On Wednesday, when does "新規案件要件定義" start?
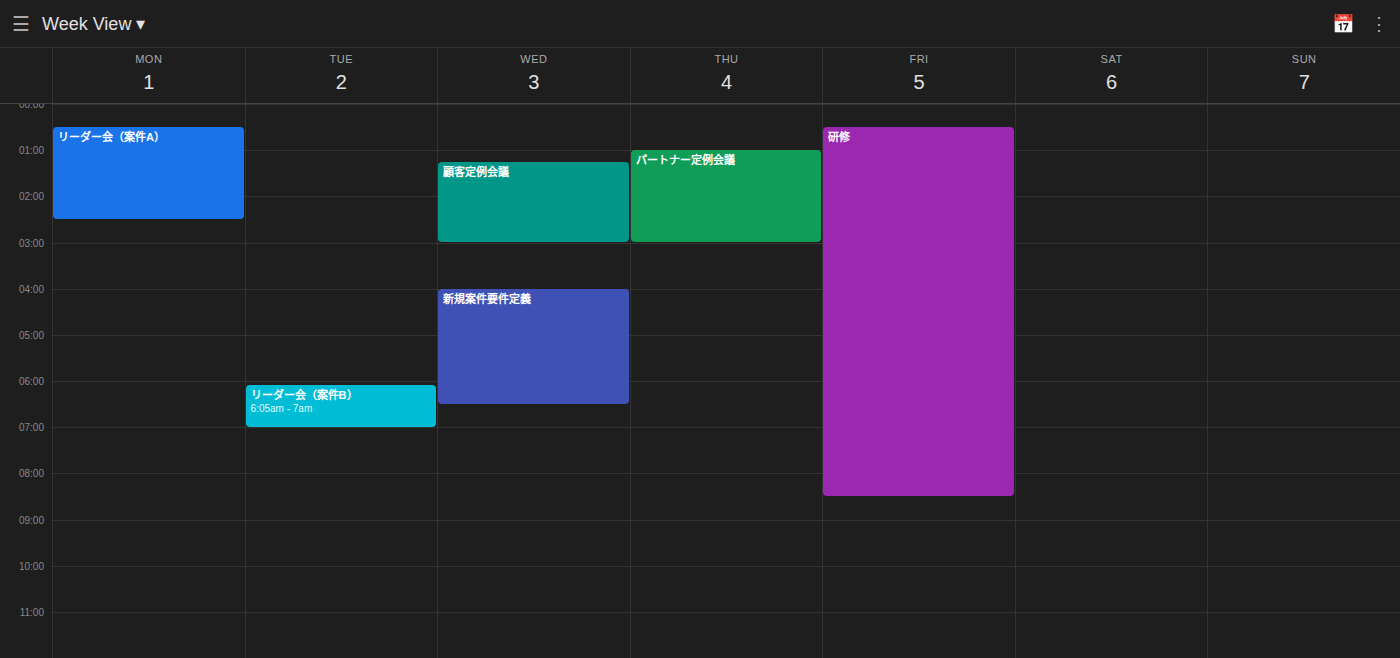
4:00 AM